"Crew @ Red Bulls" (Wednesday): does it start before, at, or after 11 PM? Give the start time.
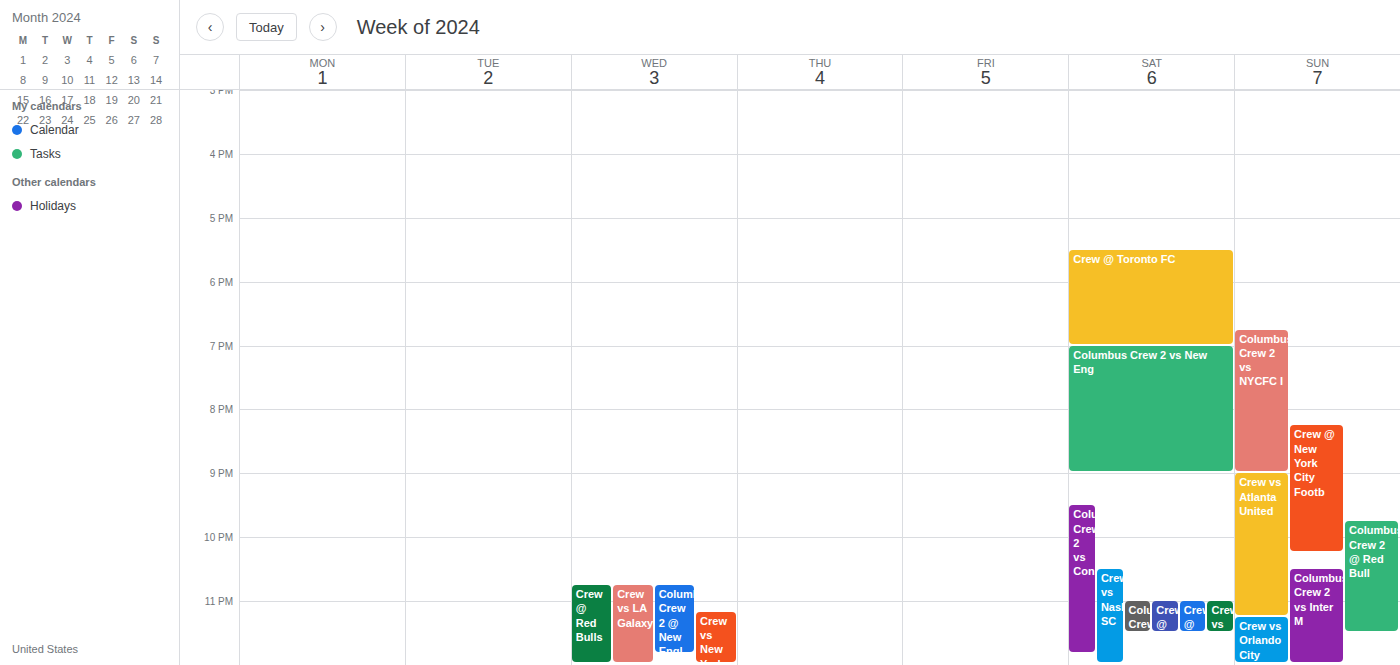
10:45 PM -- before 11 PM, 15 minutes above the 11 PM line.